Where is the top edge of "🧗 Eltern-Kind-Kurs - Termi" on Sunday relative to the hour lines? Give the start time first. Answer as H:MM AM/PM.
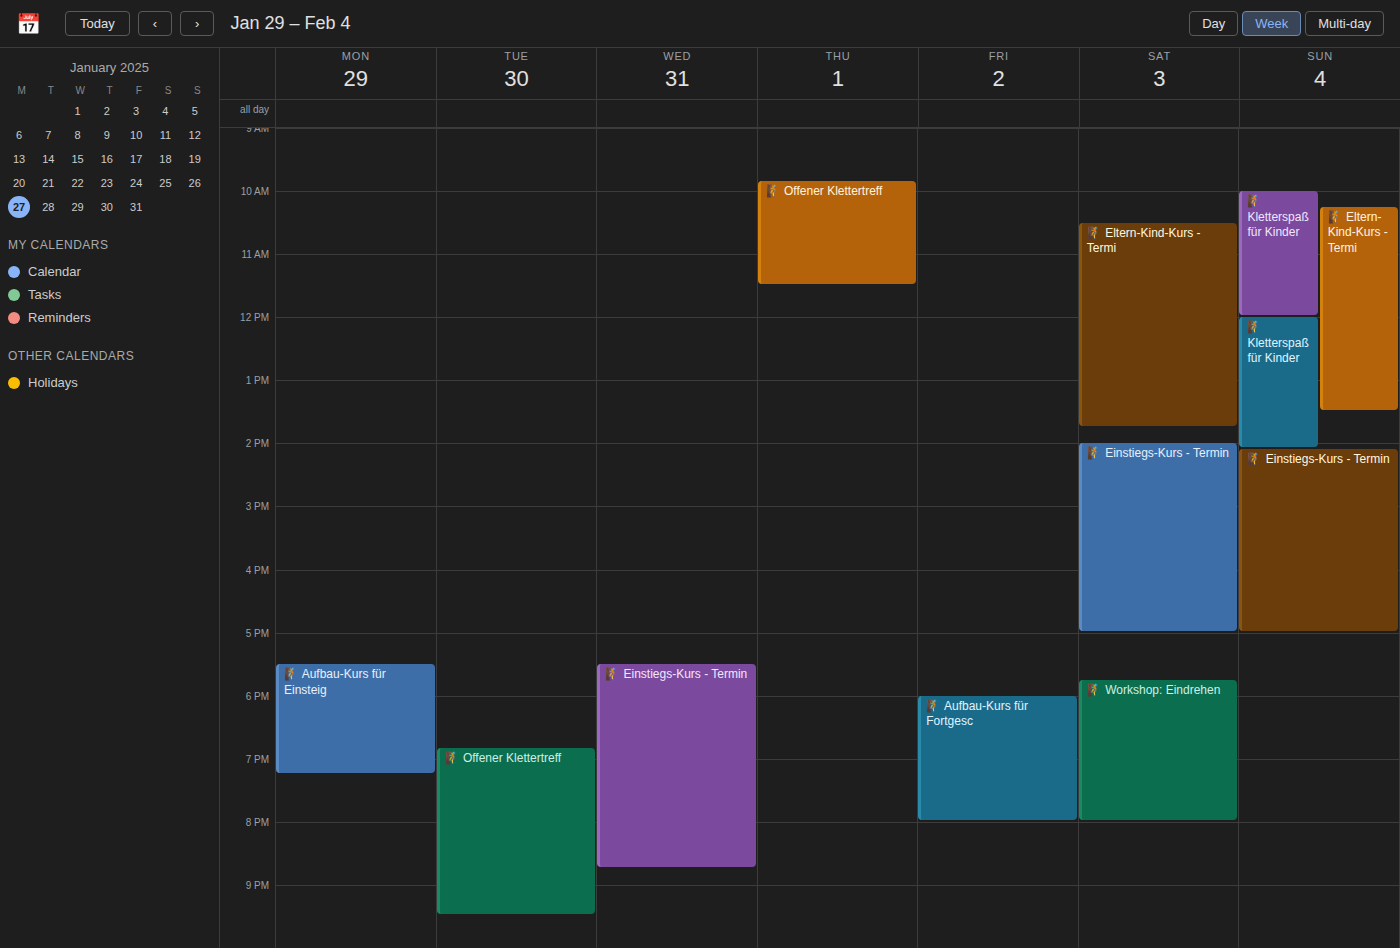
10:15 AM -- neither: a quarter of the way from the 10 AM line to the 11 AM line.